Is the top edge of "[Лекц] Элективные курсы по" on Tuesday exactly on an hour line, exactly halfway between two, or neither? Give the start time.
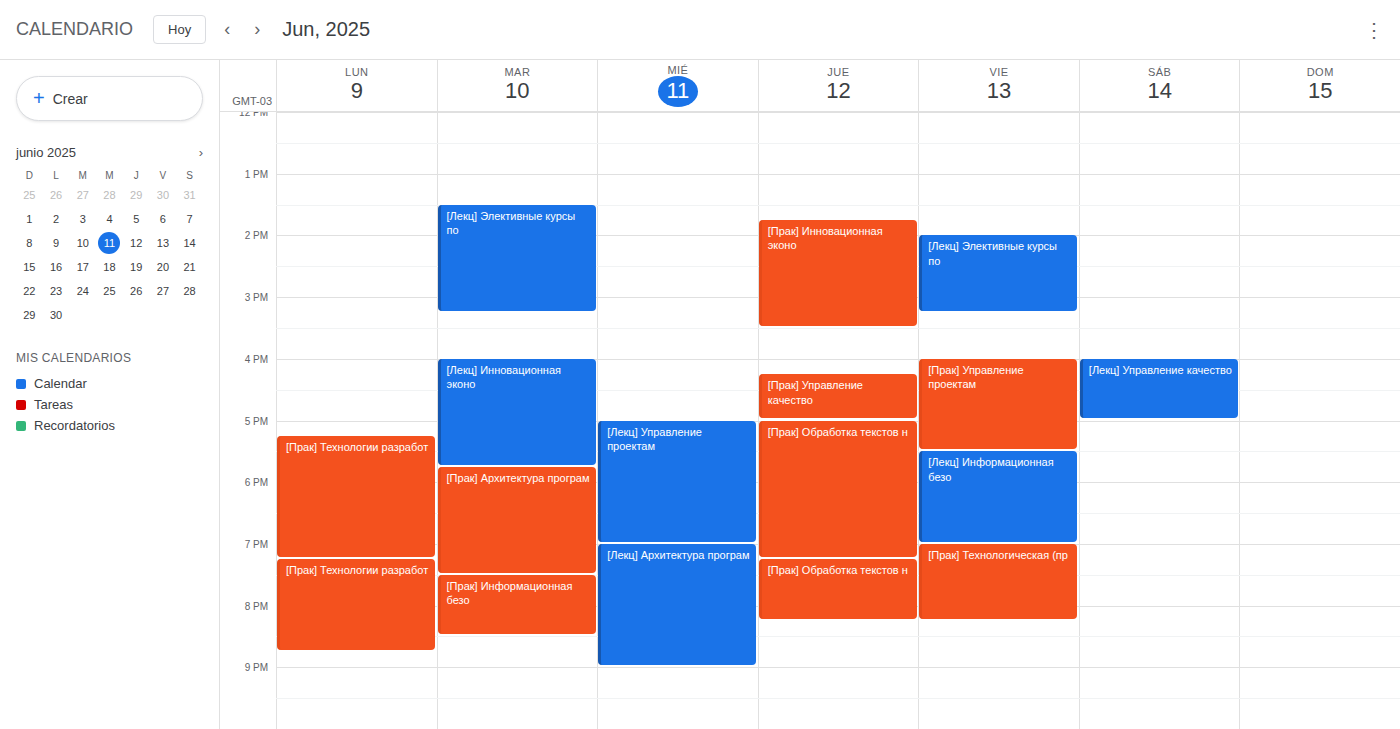
1:30 PM -- halfway between the 1 PM and 2 PM lines.